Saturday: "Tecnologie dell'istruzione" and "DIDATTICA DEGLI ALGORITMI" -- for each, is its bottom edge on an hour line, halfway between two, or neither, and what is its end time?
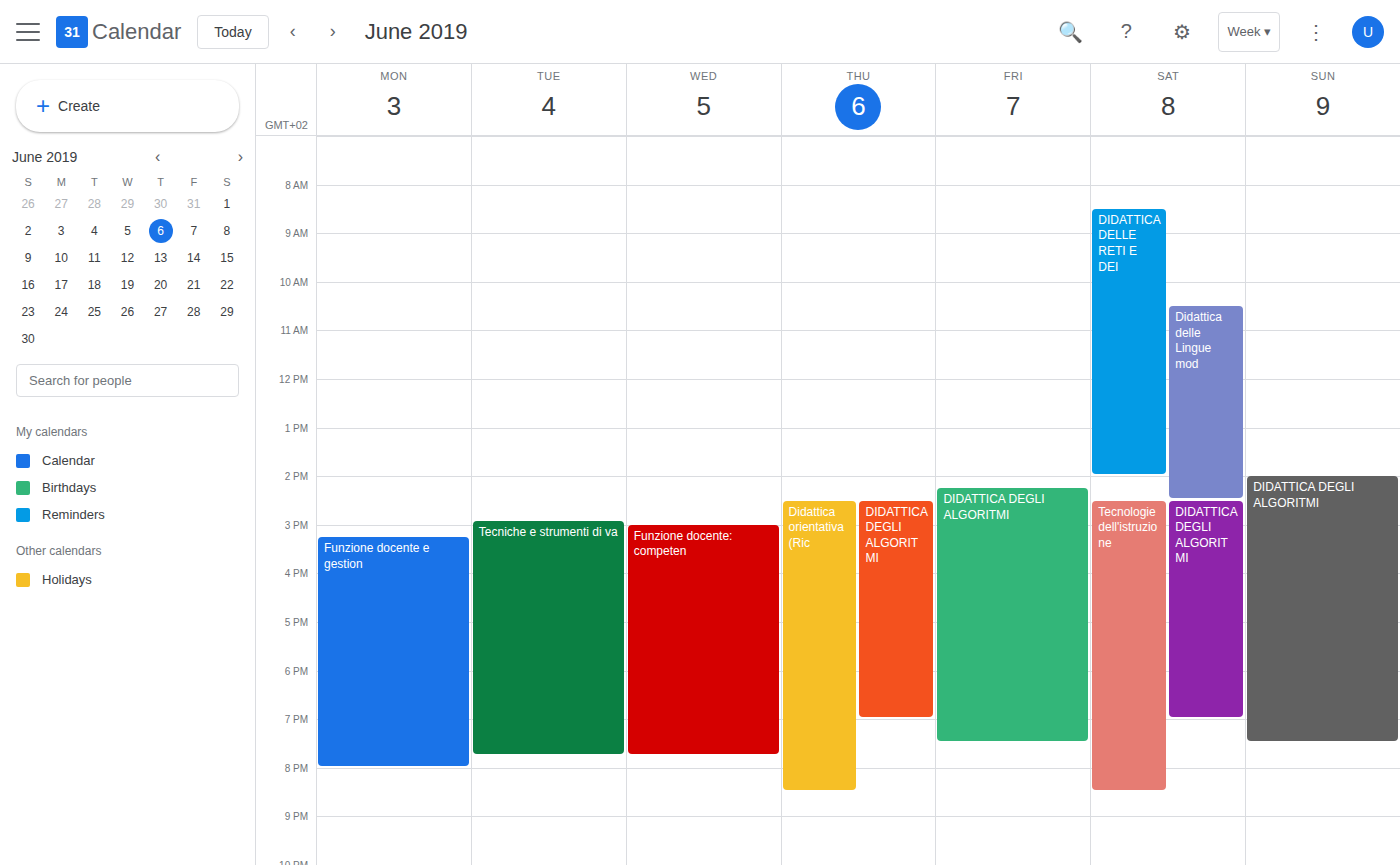
"Tecnologie dell'istruzione": 8:30 PM, halfway between the 8 PM and 9 PM lines. "DIDATTICA DEGLI ALGORITMI": 7:00 PM, exactly on the 7 PM line.